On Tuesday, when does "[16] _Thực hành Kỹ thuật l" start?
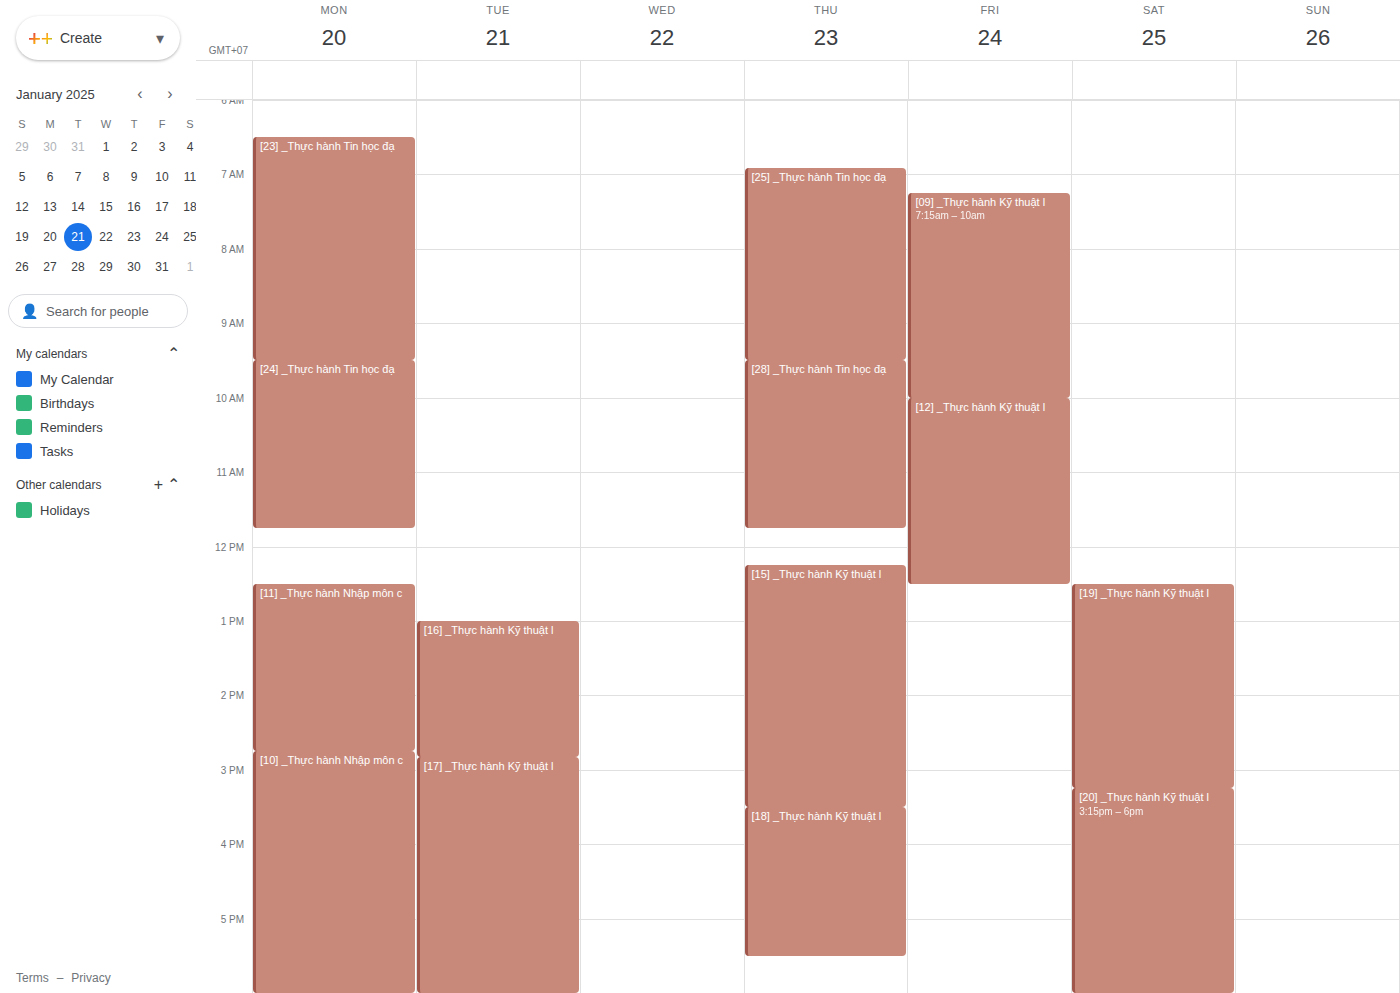
1:00 PM